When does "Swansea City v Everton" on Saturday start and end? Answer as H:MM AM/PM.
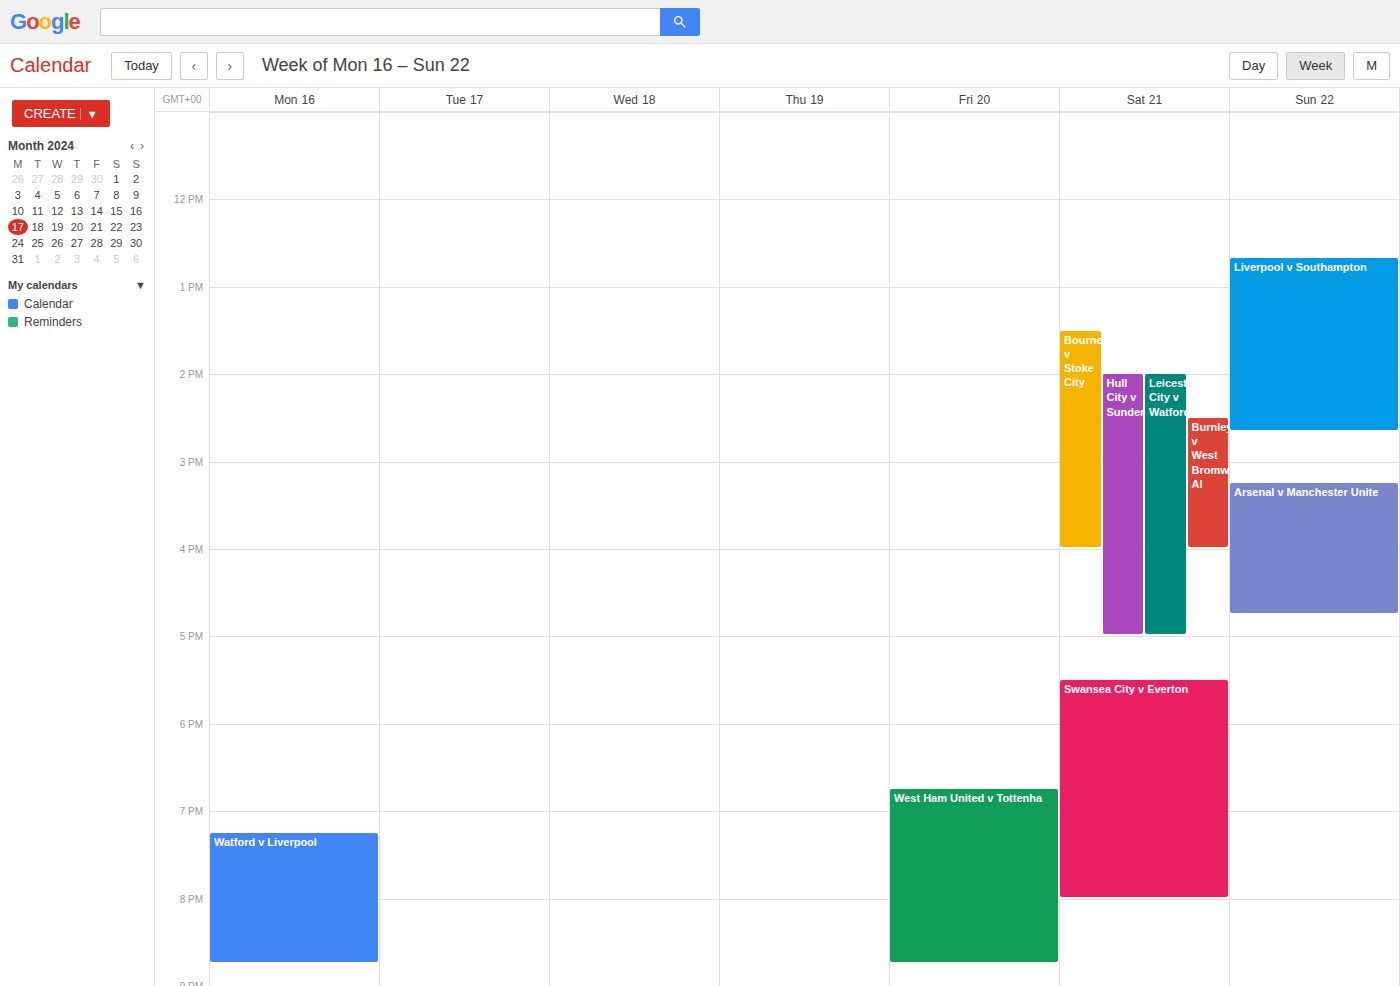
5:30 PM to 8:00 PM